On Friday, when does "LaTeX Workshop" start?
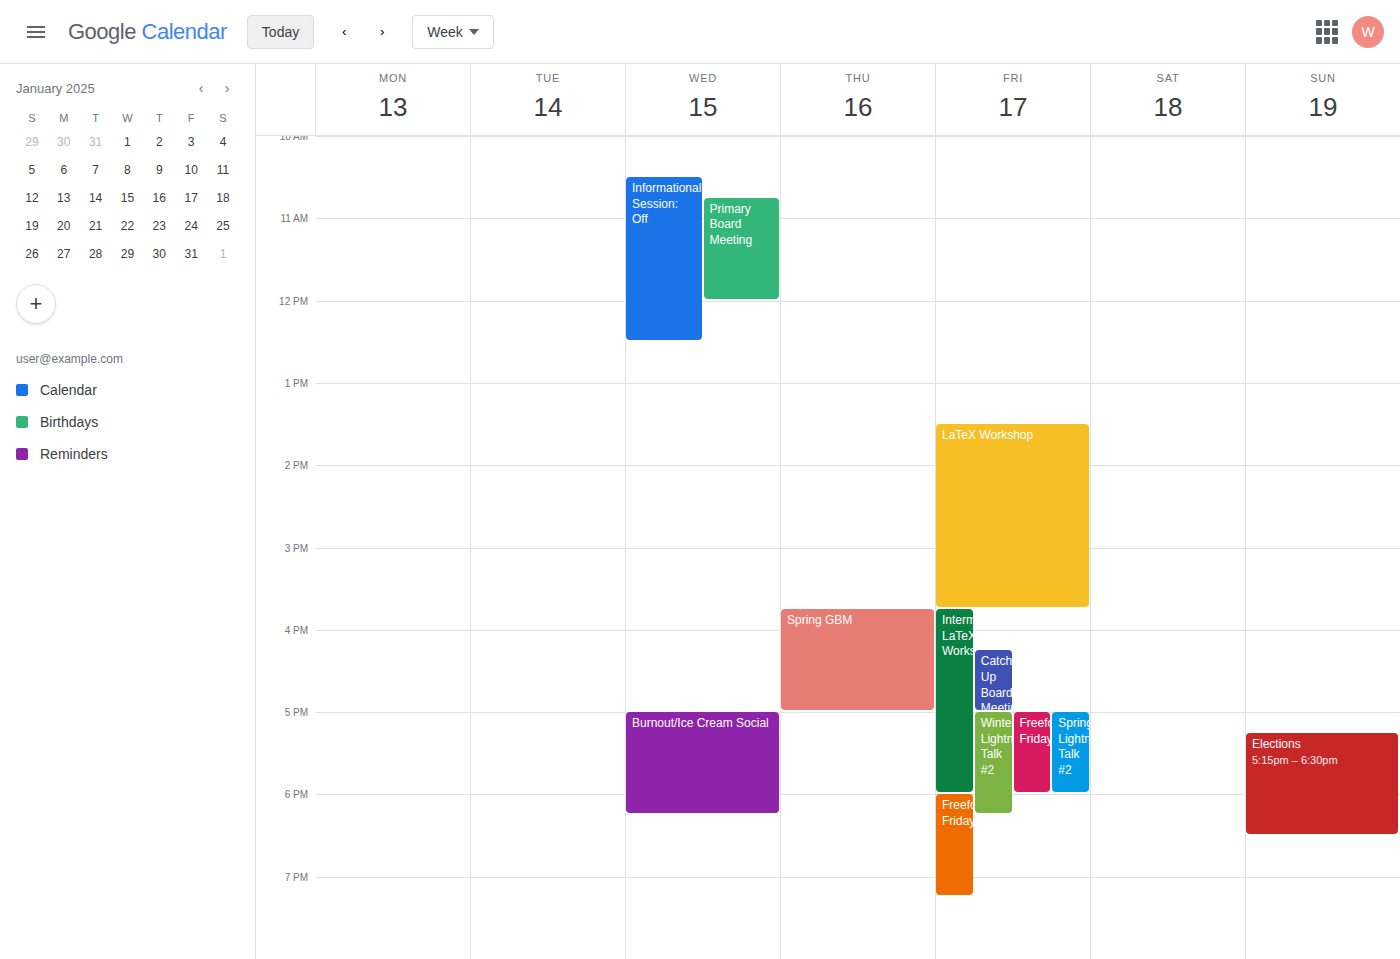
1:30 PM